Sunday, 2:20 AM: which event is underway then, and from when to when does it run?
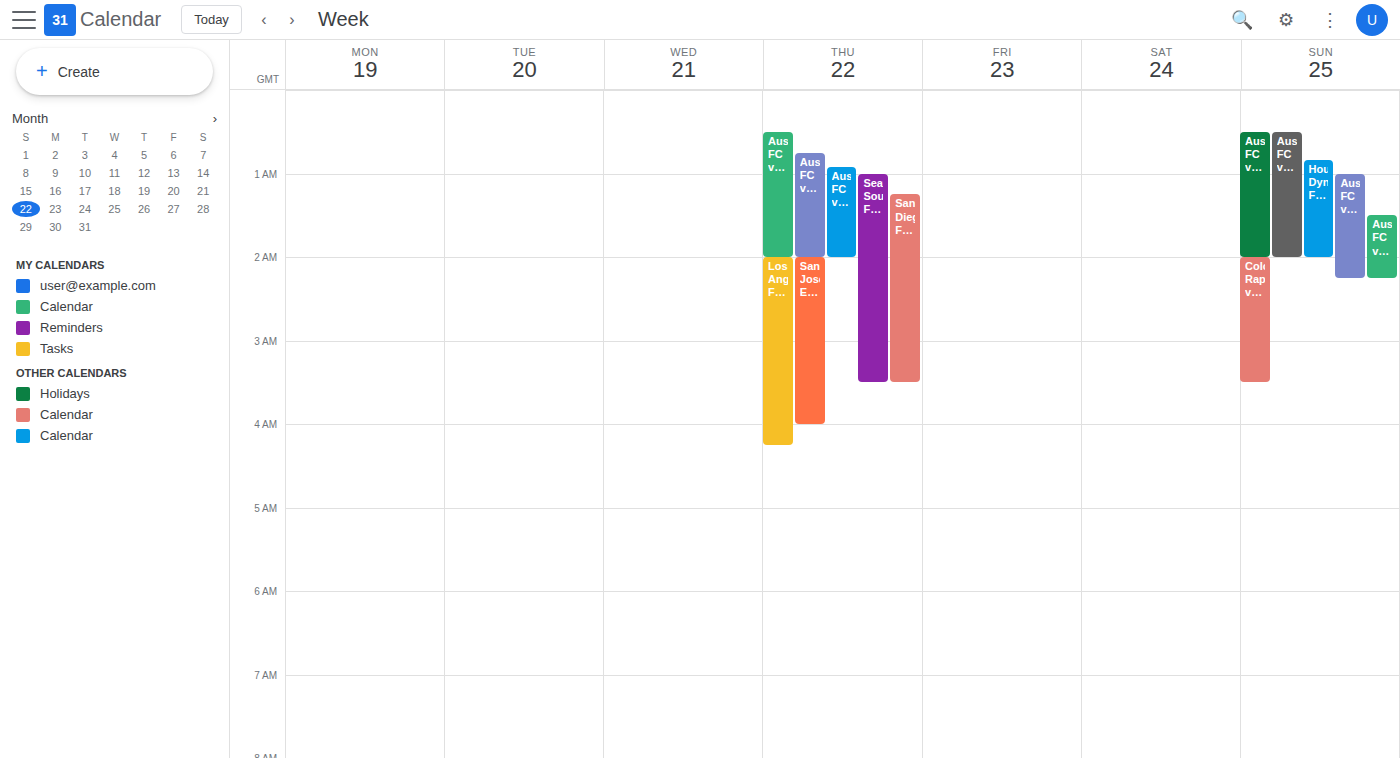
"Colorado Rapids vs. Austin", 2:00 AM to 3:30 AM